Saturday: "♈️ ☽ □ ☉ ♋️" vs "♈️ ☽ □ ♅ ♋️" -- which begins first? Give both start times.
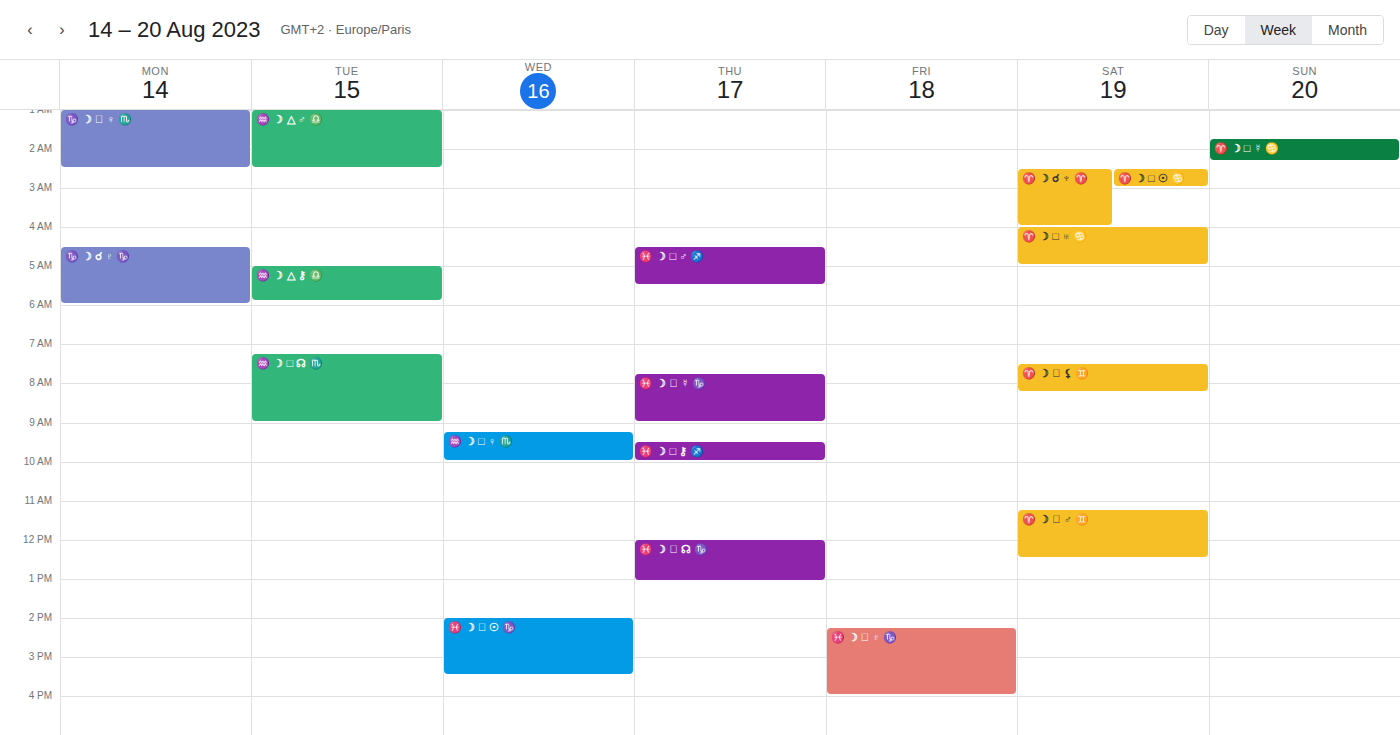
"♈️ ☽ □ ☉ ♋️" 2:30 AM; "♈️ ☽ □ ♅ ♋️" 4:00 AM.